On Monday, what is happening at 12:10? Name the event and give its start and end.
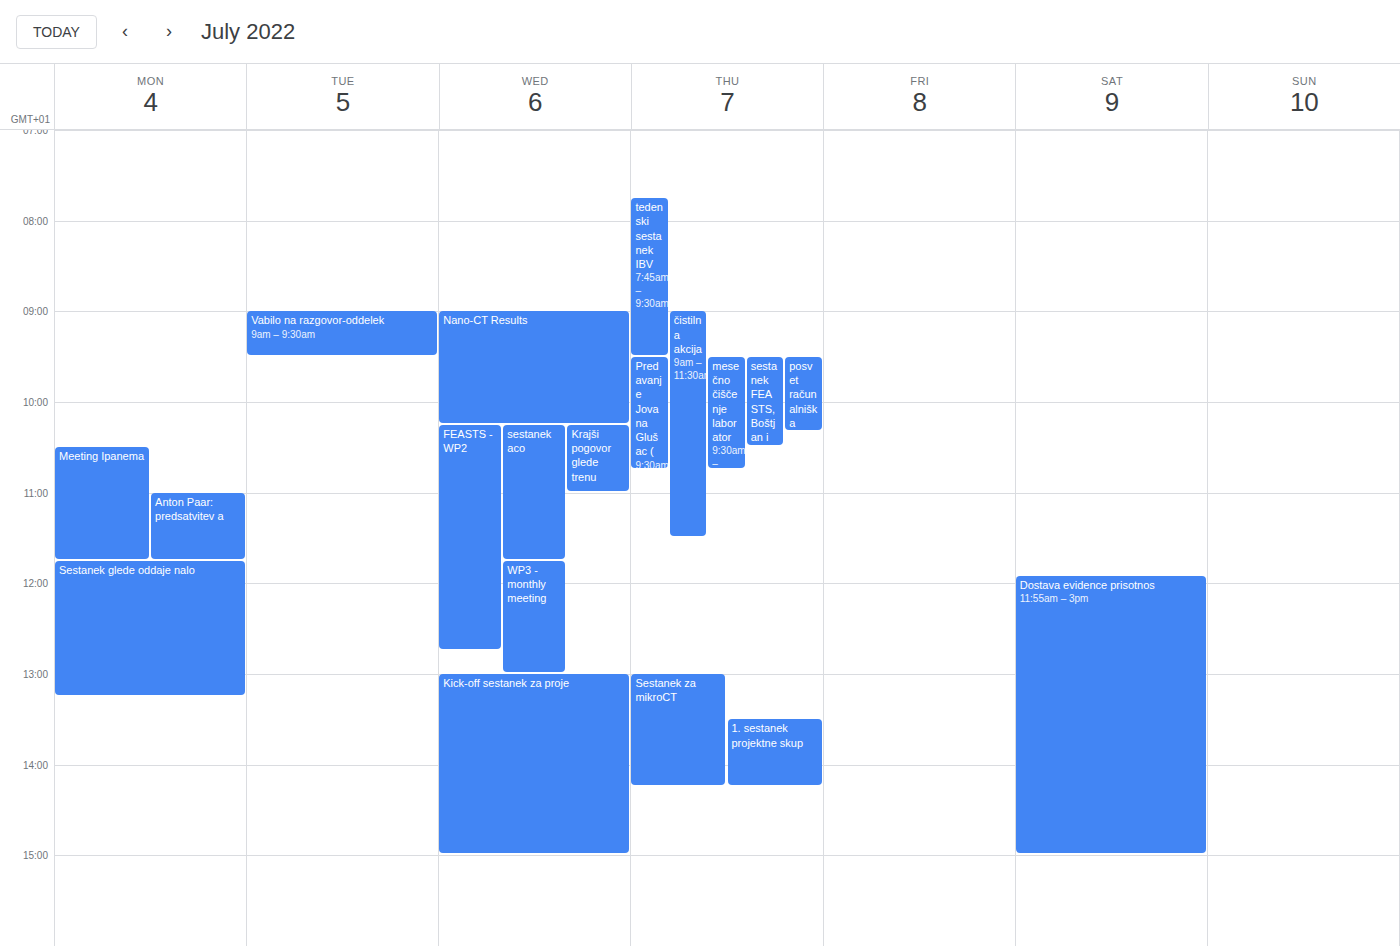
"Sestanek glede oddaje nalo", 11:45 to 13:15